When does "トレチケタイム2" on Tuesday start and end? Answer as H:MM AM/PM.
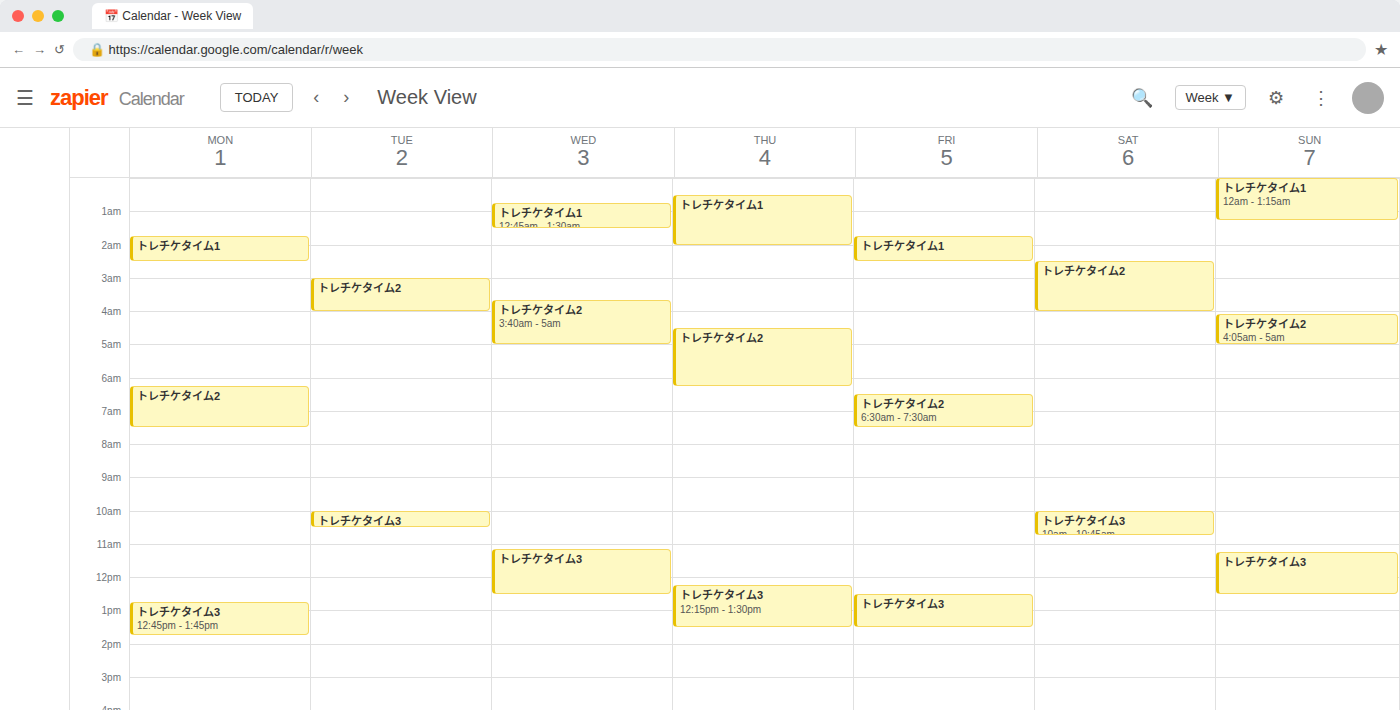
3:00 AM to 4:00 AM